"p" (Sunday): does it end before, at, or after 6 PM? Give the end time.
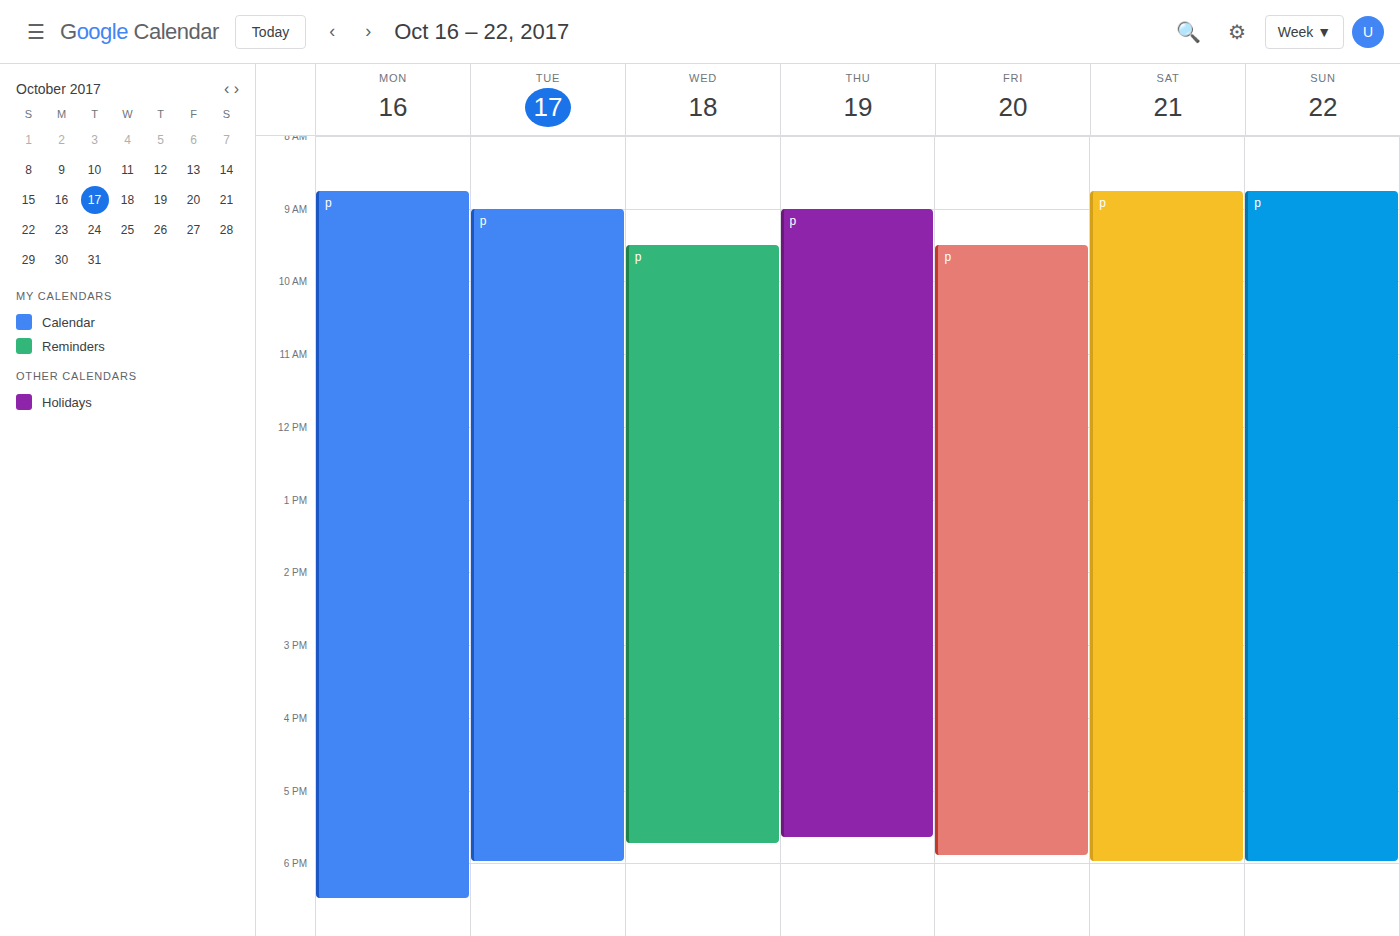
6:00 PM -- exactly at 6 PM, on the 6 PM line.